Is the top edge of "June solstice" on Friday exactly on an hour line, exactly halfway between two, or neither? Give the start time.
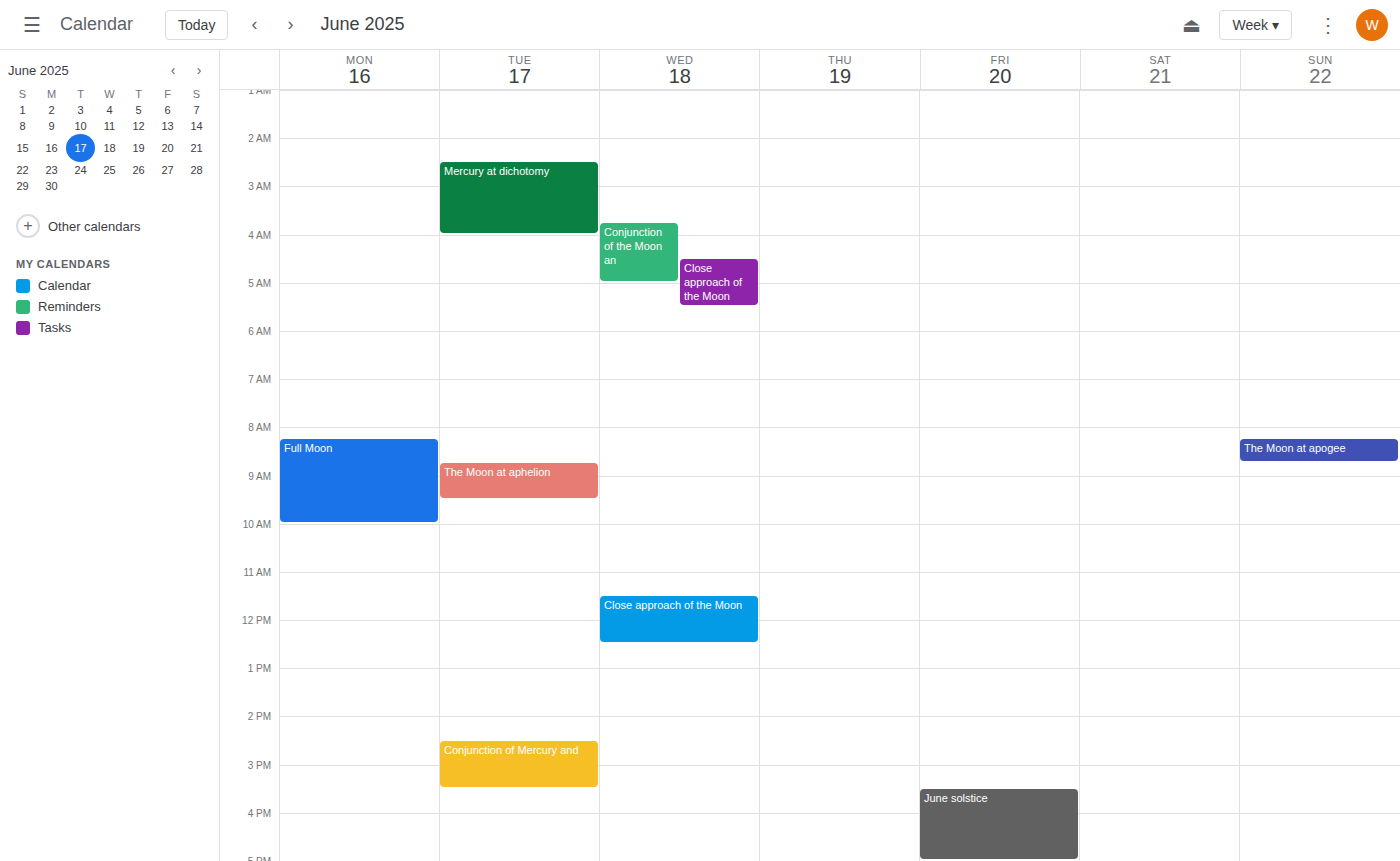
3:30 PM -- halfway between the 3 PM and 4 PM lines.